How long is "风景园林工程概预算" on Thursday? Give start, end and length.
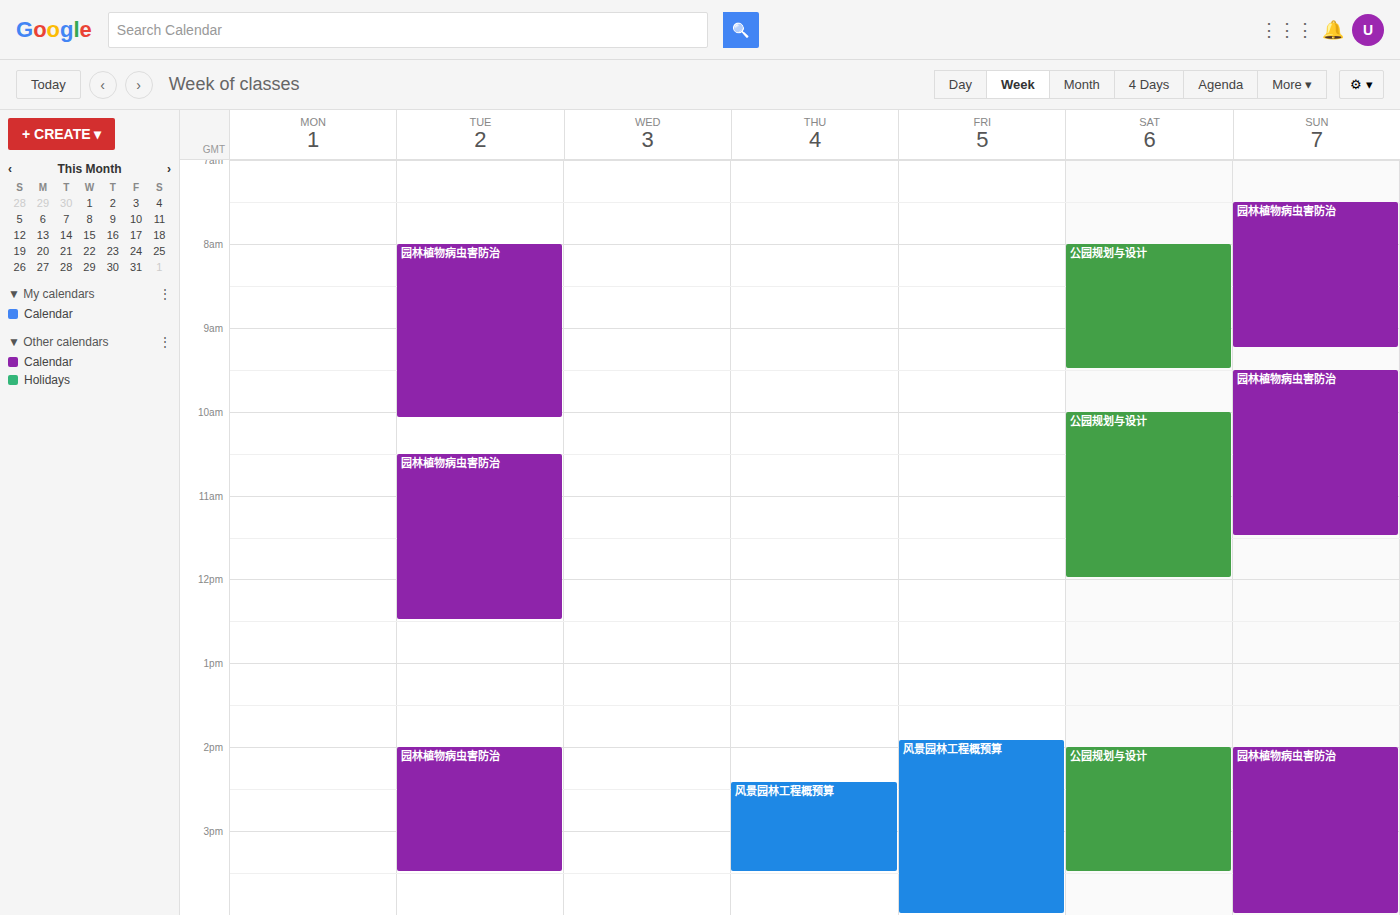
2:25 PM to 3:30 PM, 1 hour 5 minutes